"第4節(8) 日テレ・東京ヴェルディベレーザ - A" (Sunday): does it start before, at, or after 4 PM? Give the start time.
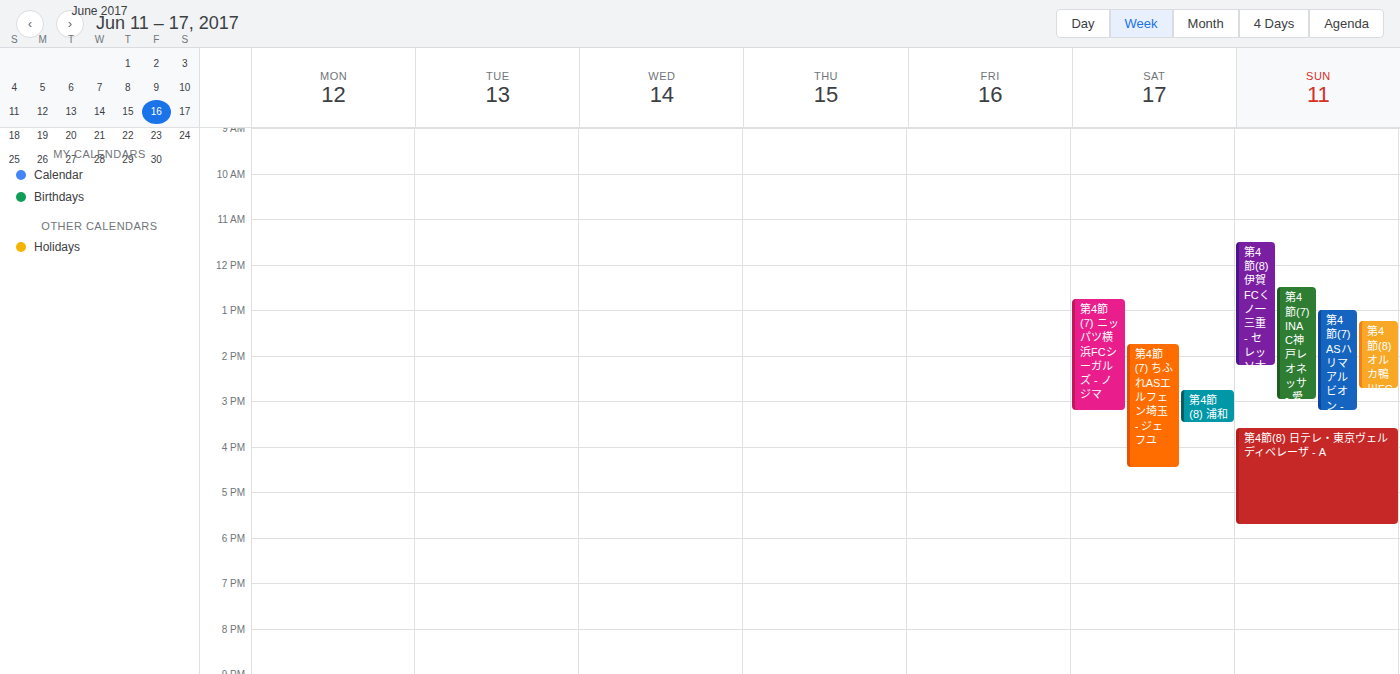
3:35 PM -- before 4 PM, 25 minutes above the 4 PM line.